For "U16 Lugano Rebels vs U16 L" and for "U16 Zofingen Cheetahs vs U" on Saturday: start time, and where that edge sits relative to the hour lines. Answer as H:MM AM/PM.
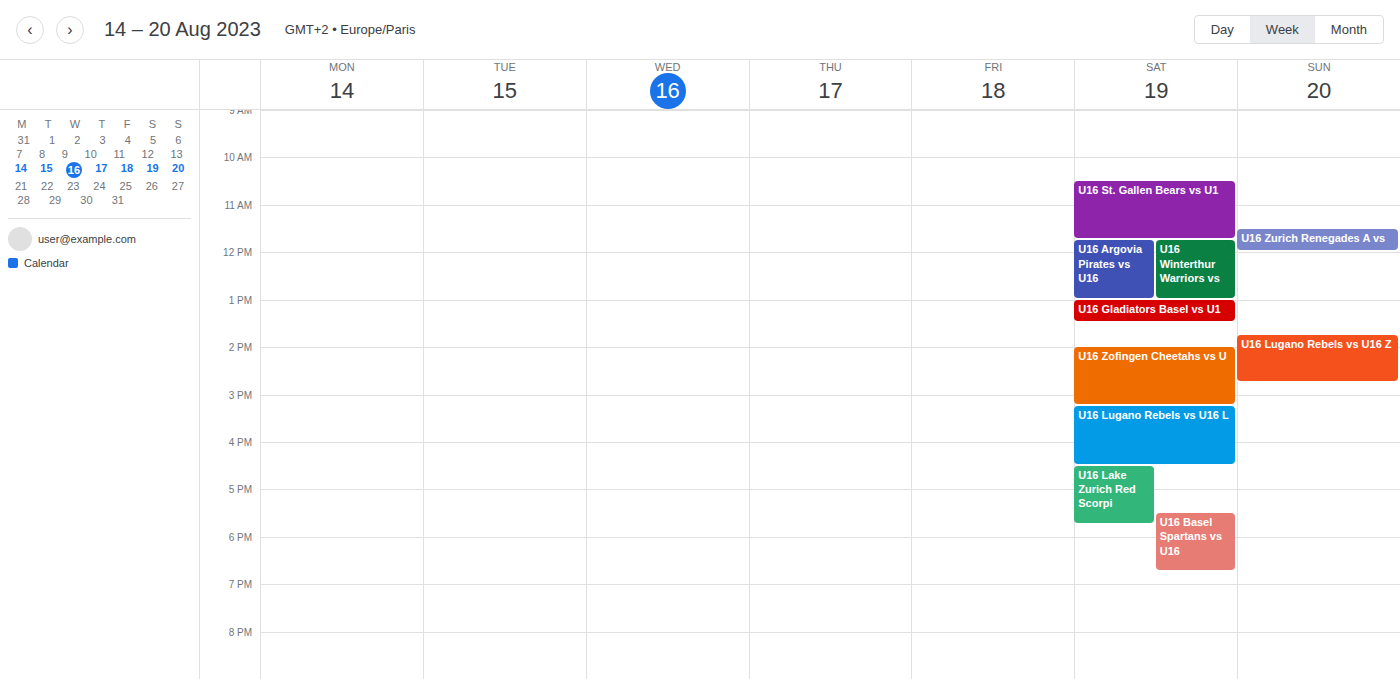
"U16 Lugano Rebels vs U16 L": 3:15 PM, neither: a quarter of the way from the 3 PM line to the 4 PM line. "U16 Zofingen Cheetahs vs U": 2:00 PM, exactly on the 2 PM line.